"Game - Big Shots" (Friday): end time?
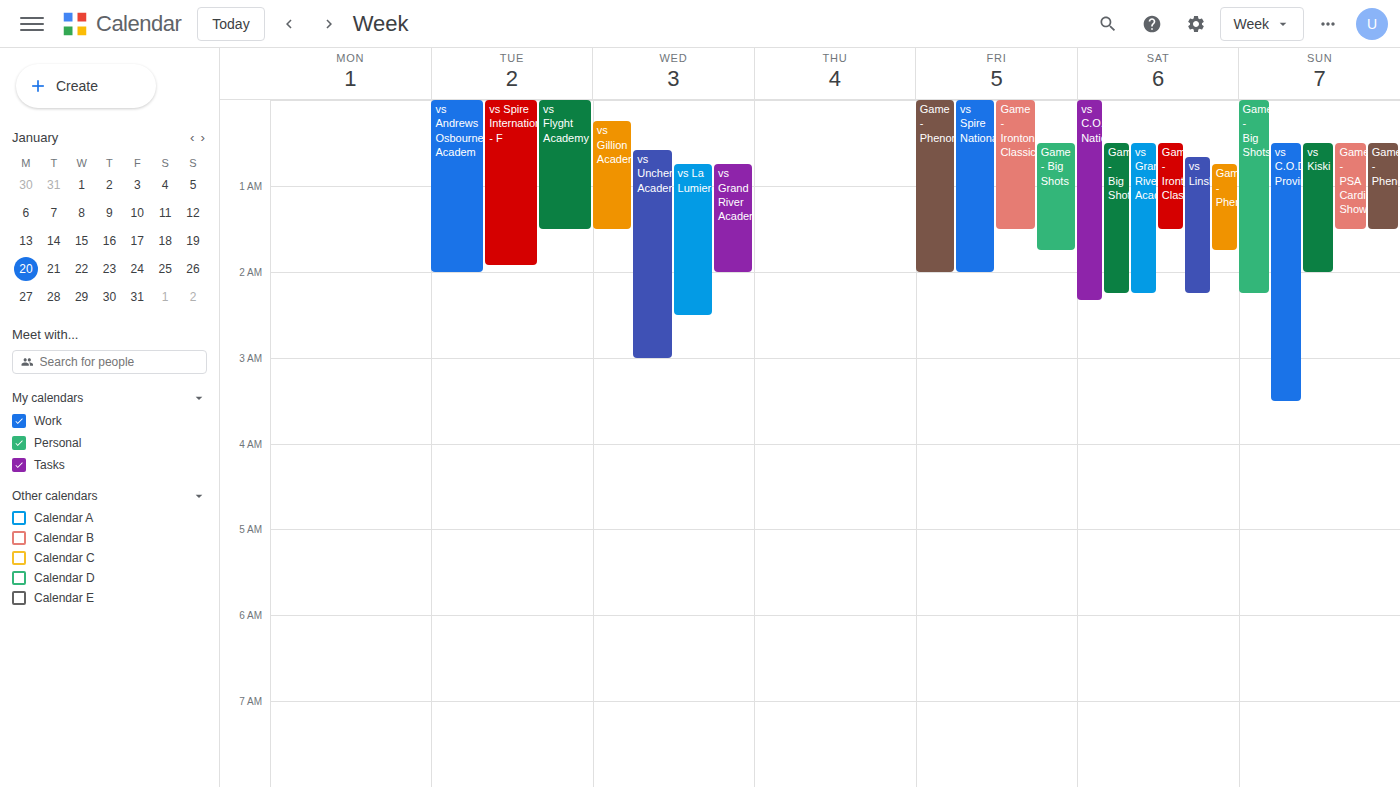
1:45 AM